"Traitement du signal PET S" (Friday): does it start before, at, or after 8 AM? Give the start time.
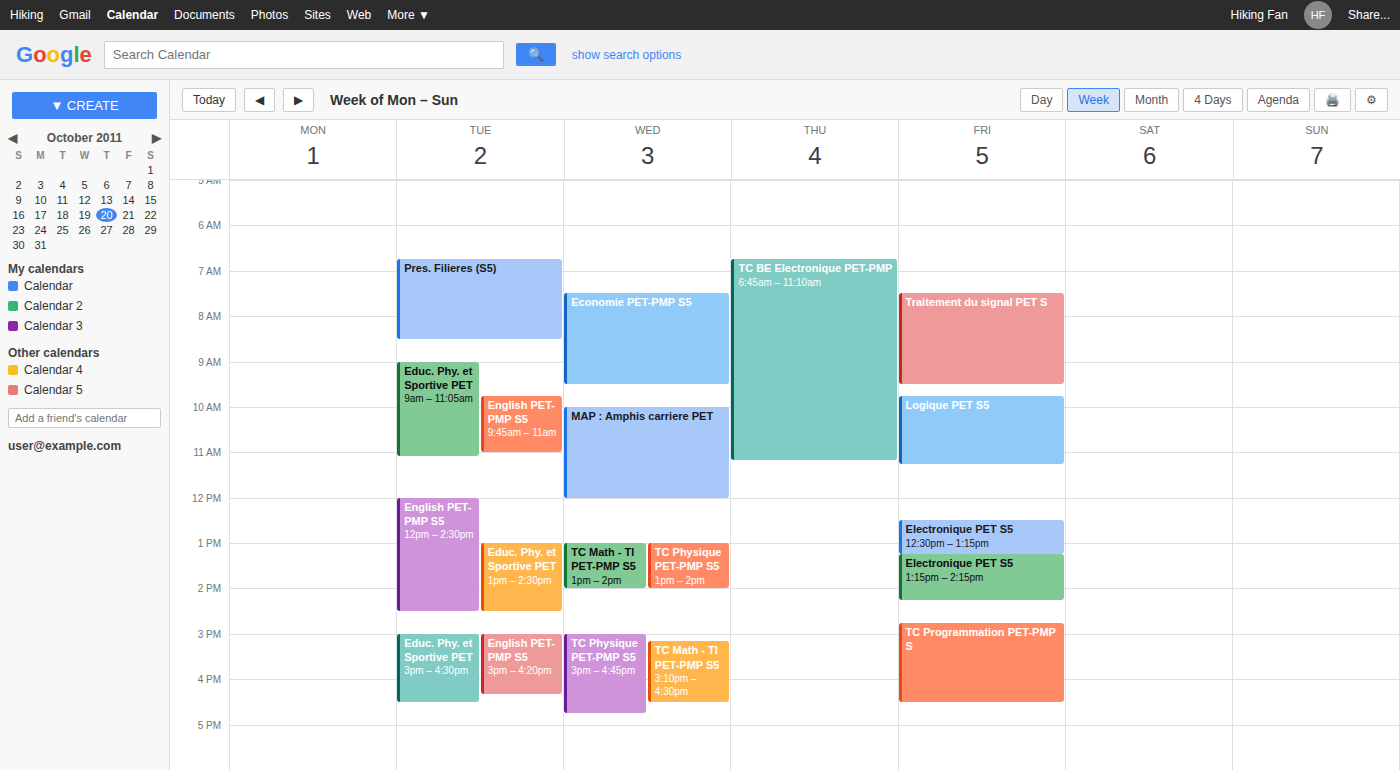
7:30 AM -- before 8 AM, 30 minutes above the 8 AM line.